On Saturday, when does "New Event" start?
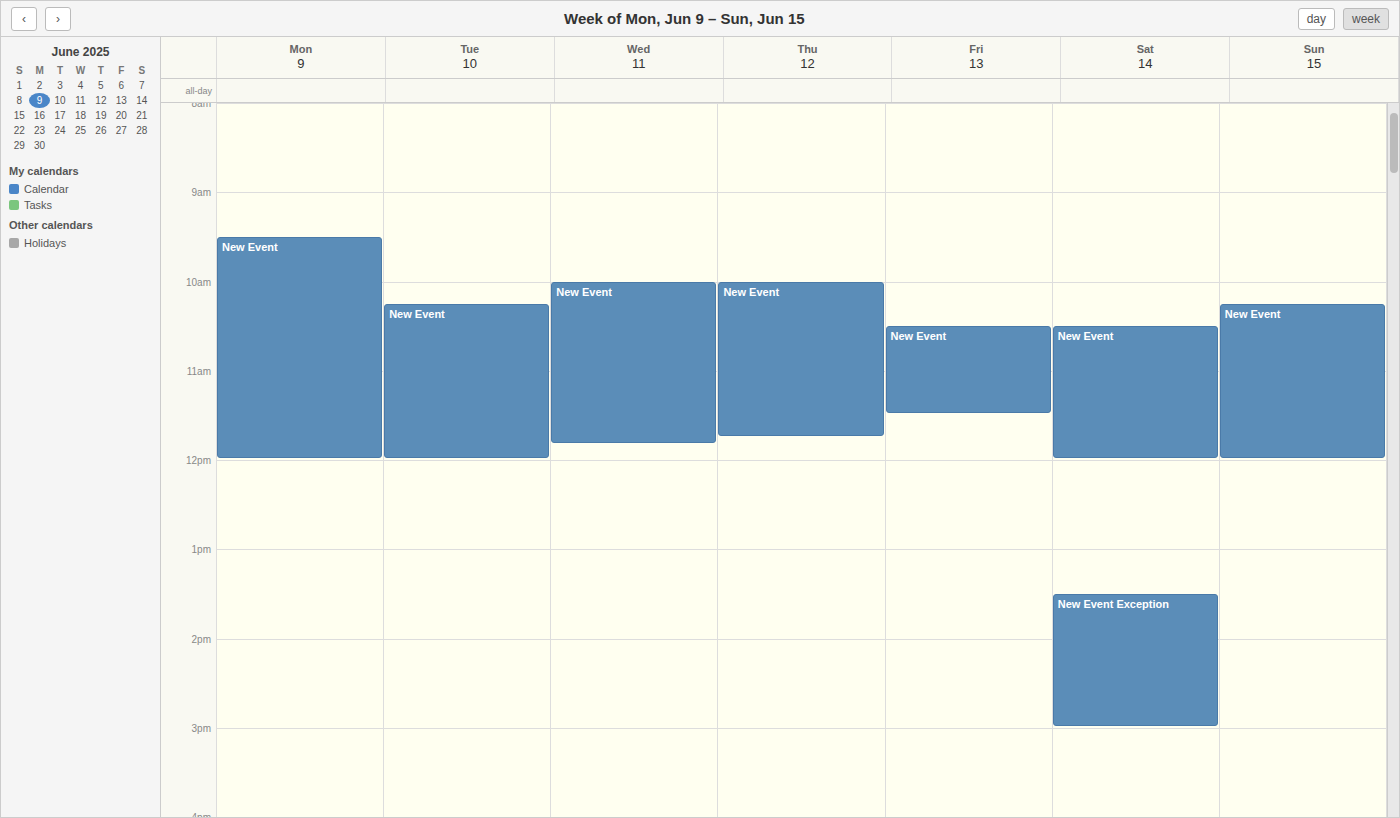
10:30 AM